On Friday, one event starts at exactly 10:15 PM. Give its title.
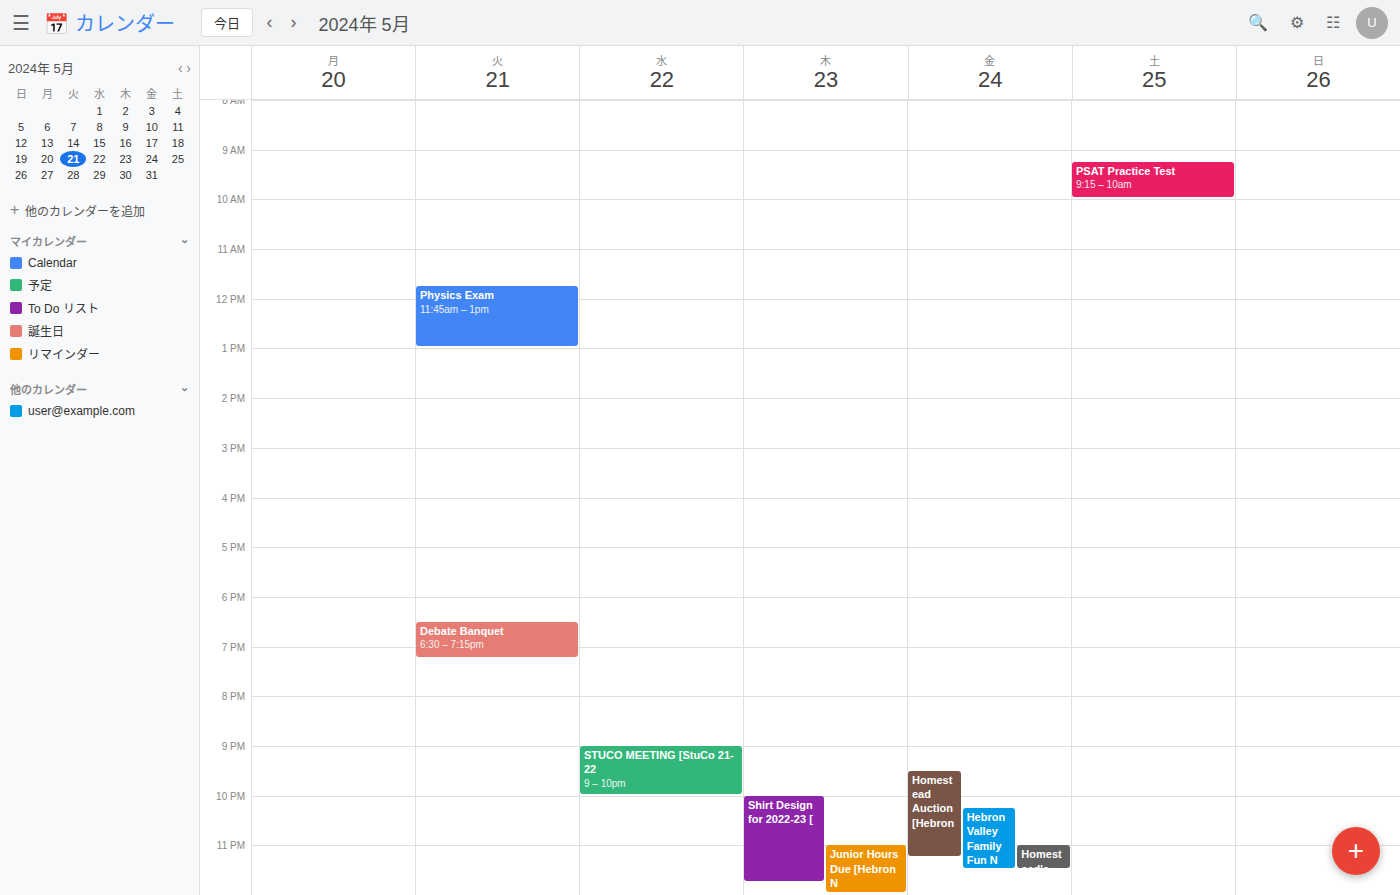
"Hebron Valley Family Fun N"